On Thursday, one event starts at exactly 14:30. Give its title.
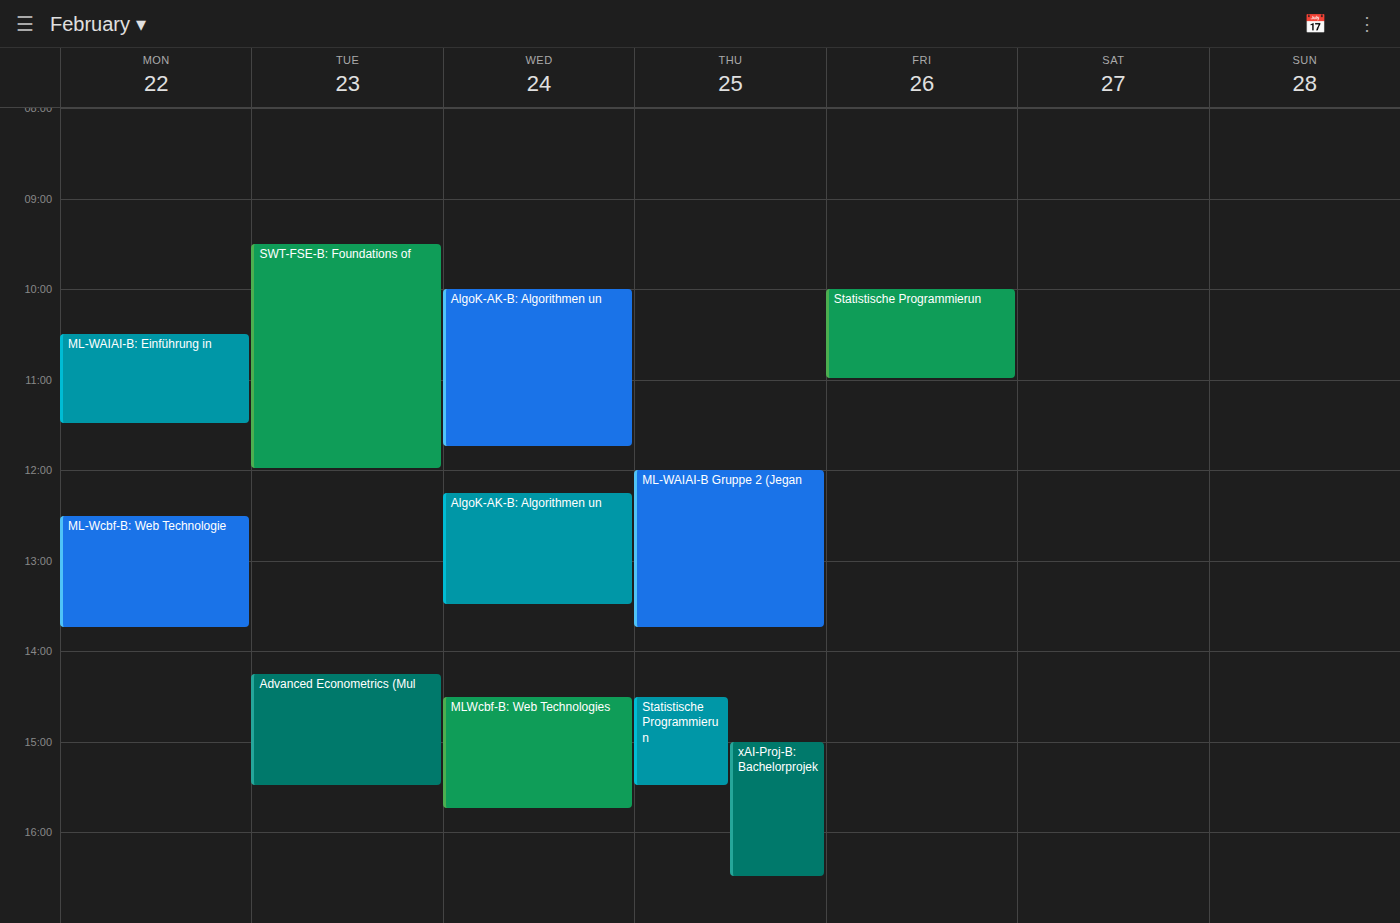
"Statistische Programmierun"